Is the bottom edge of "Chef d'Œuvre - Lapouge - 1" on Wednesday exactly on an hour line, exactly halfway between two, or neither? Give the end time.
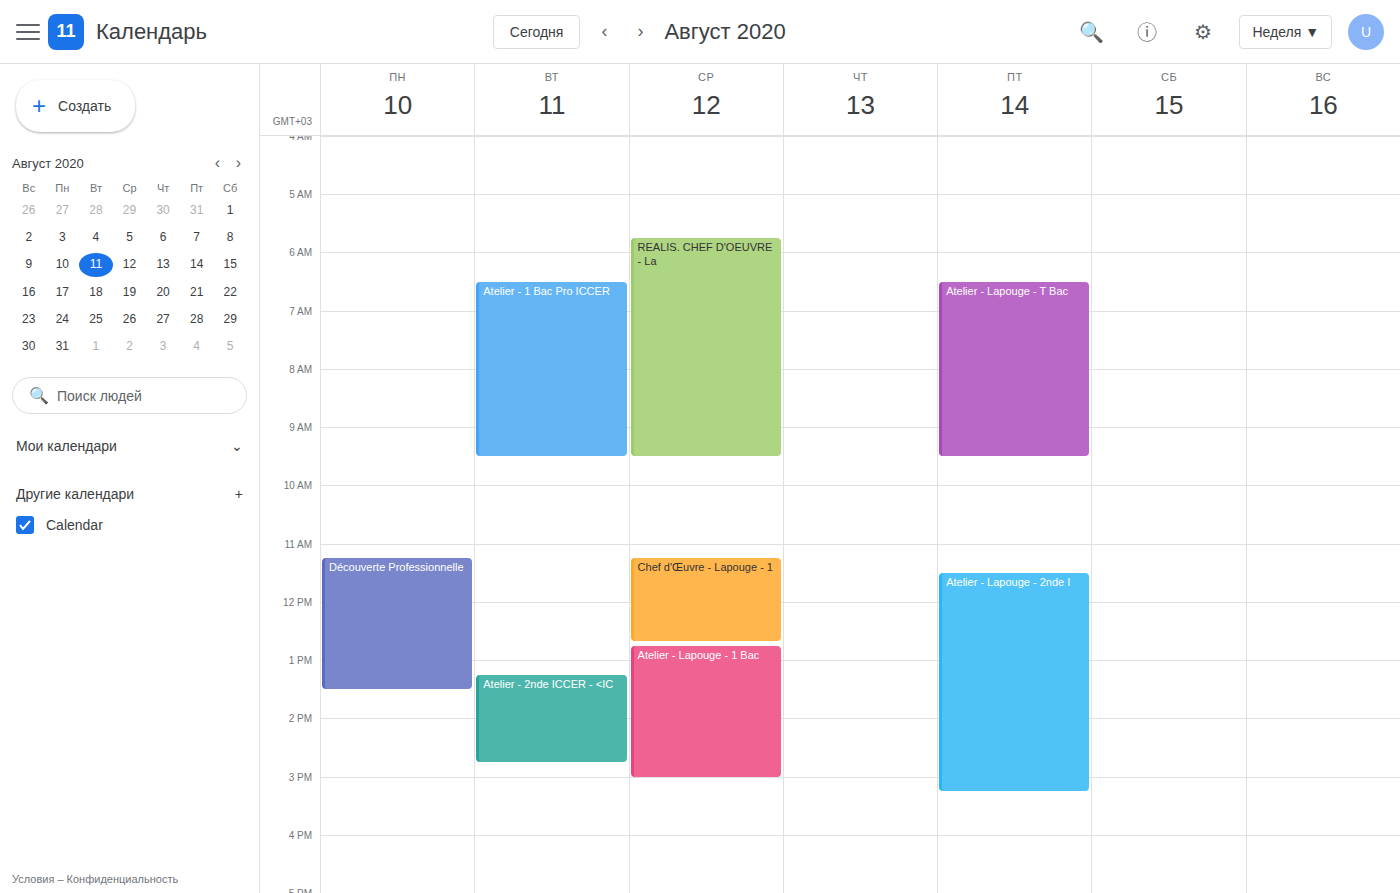
12:40 -- neither: 40 minutes below the 12:00 line and 20 minutes above the 13:00 line.